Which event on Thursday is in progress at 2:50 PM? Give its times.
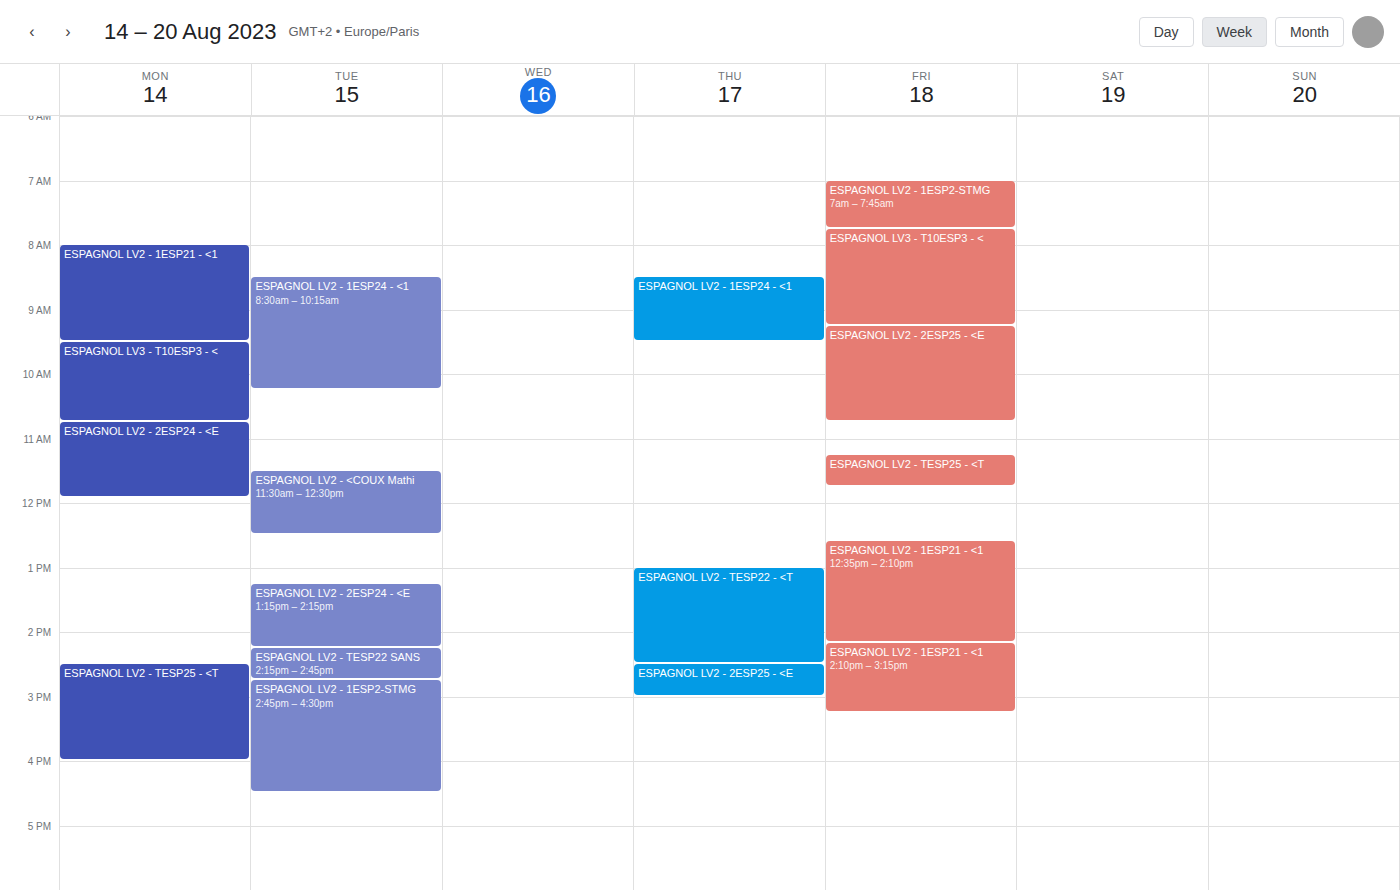
"ESPAGNOL LV2 - 2ESP25 - <E", 2:30 PM to 3:00 PM